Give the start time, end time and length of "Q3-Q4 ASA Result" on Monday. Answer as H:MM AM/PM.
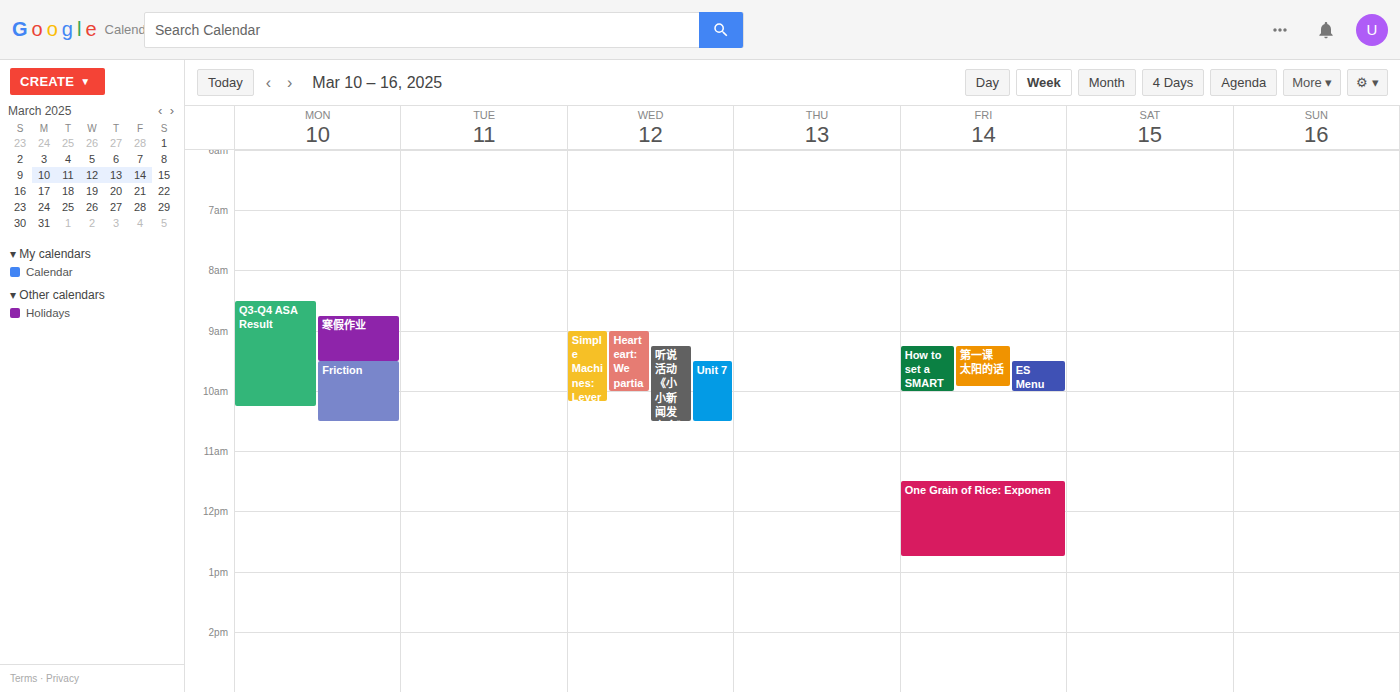
8:30 AM to 10:15 AM, 1 hour 45 minutes